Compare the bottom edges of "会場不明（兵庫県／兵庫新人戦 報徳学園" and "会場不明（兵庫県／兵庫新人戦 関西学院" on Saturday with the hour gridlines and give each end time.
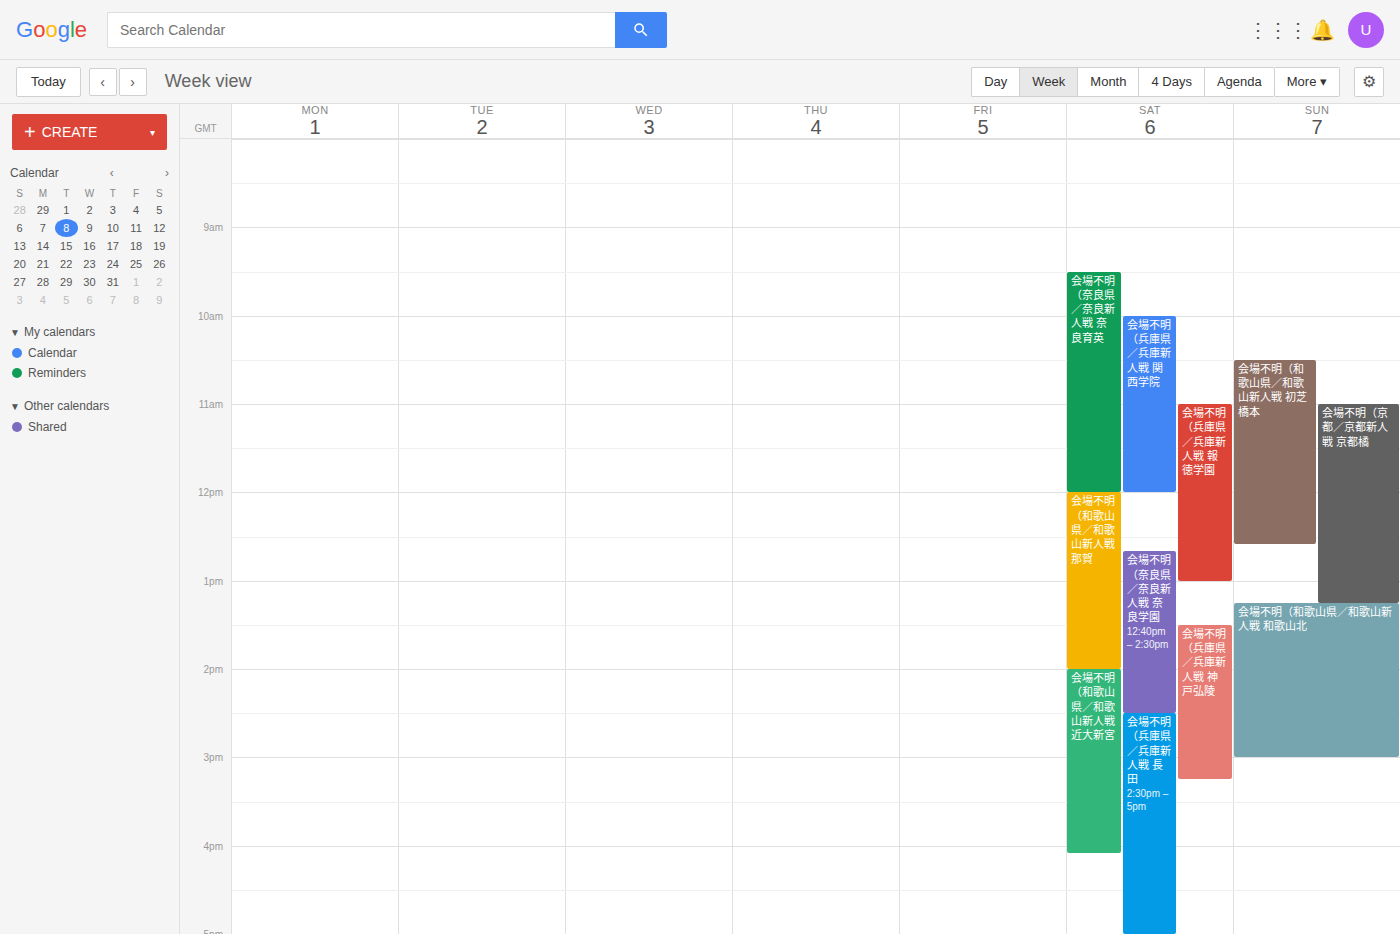
"会場不明（兵庫県／兵庫新人戦 報徳学園": 1:00 PM, exactly on the 1 PM line. "会場不明（兵庫県／兵庫新人戦 関西学院": 12:00 PM, exactly on the 12 PM line.